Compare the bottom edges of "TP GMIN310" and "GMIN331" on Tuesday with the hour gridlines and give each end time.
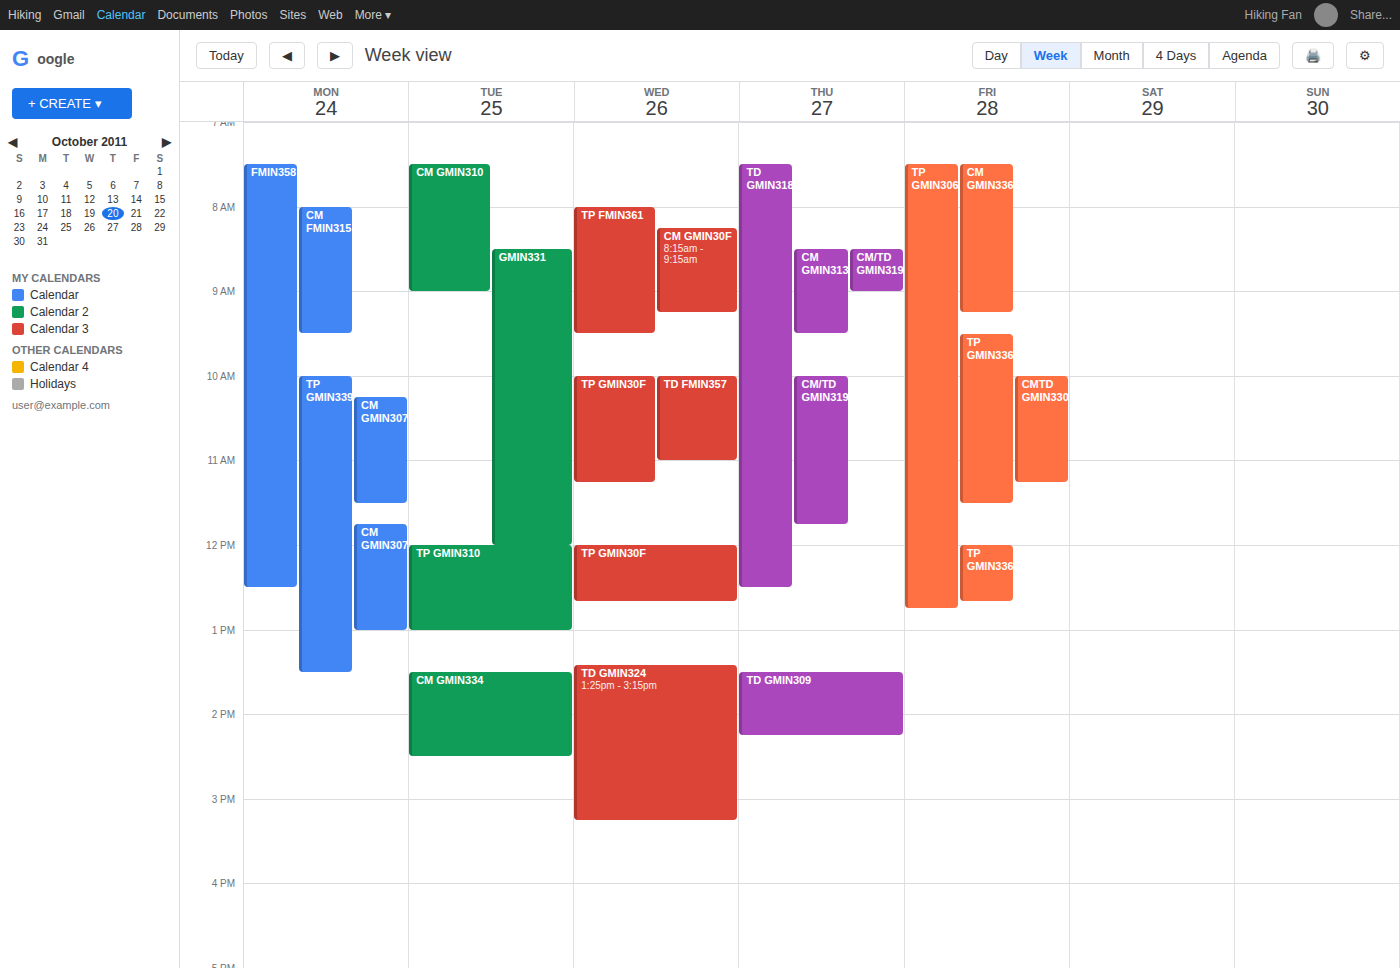
"TP GMIN310": 1:00 PM, exactly on the 1 PM line. "GMIN331": 12:00 PM, exactly on the 12 PM line.